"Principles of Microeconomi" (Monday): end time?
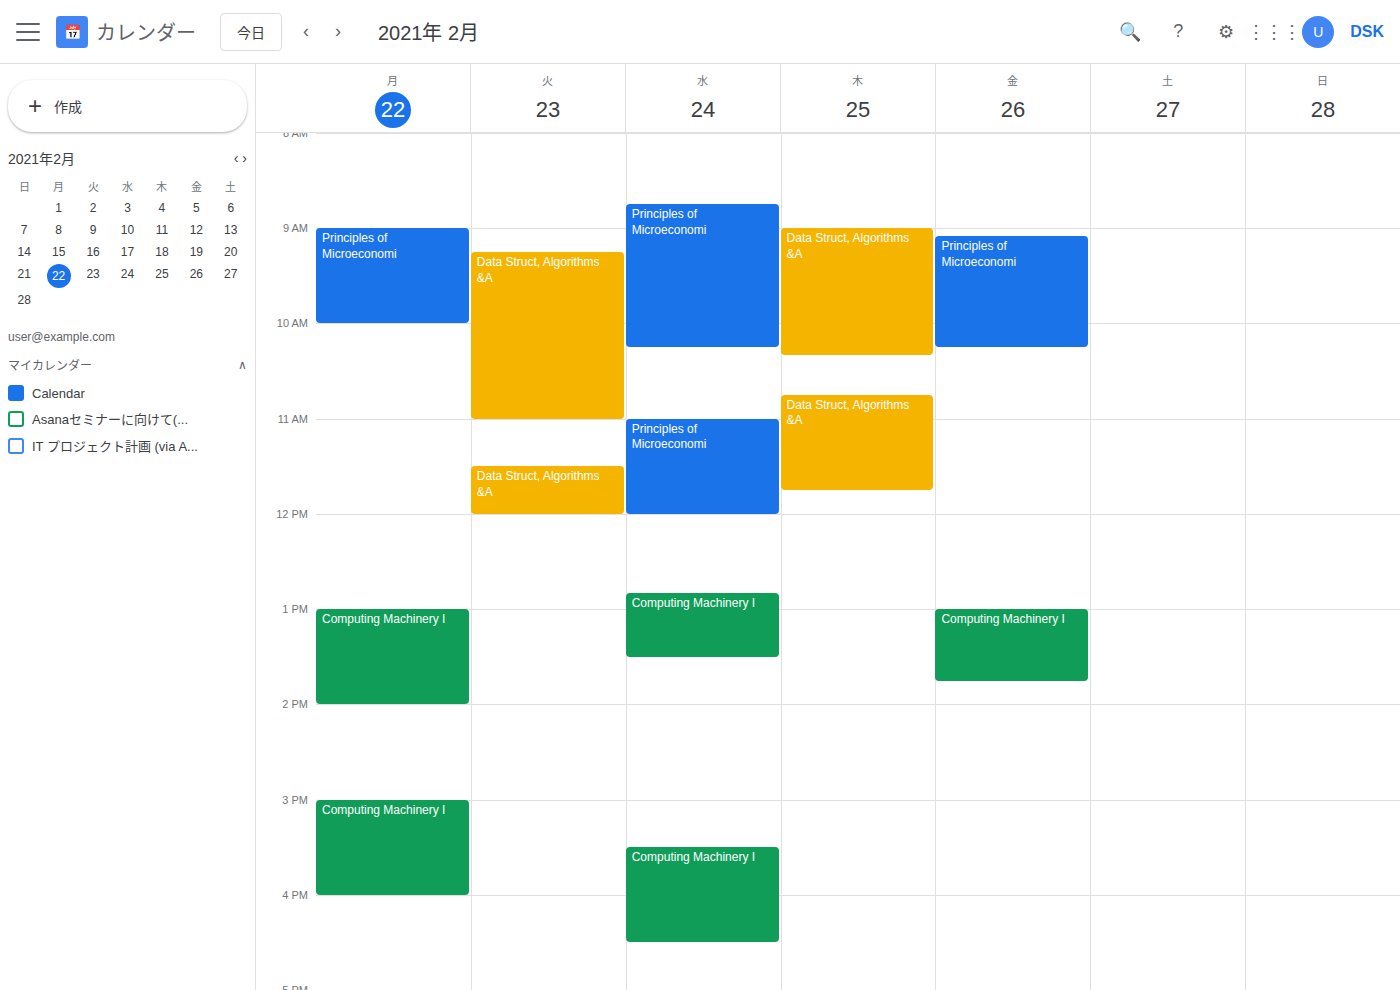
10:00 AM